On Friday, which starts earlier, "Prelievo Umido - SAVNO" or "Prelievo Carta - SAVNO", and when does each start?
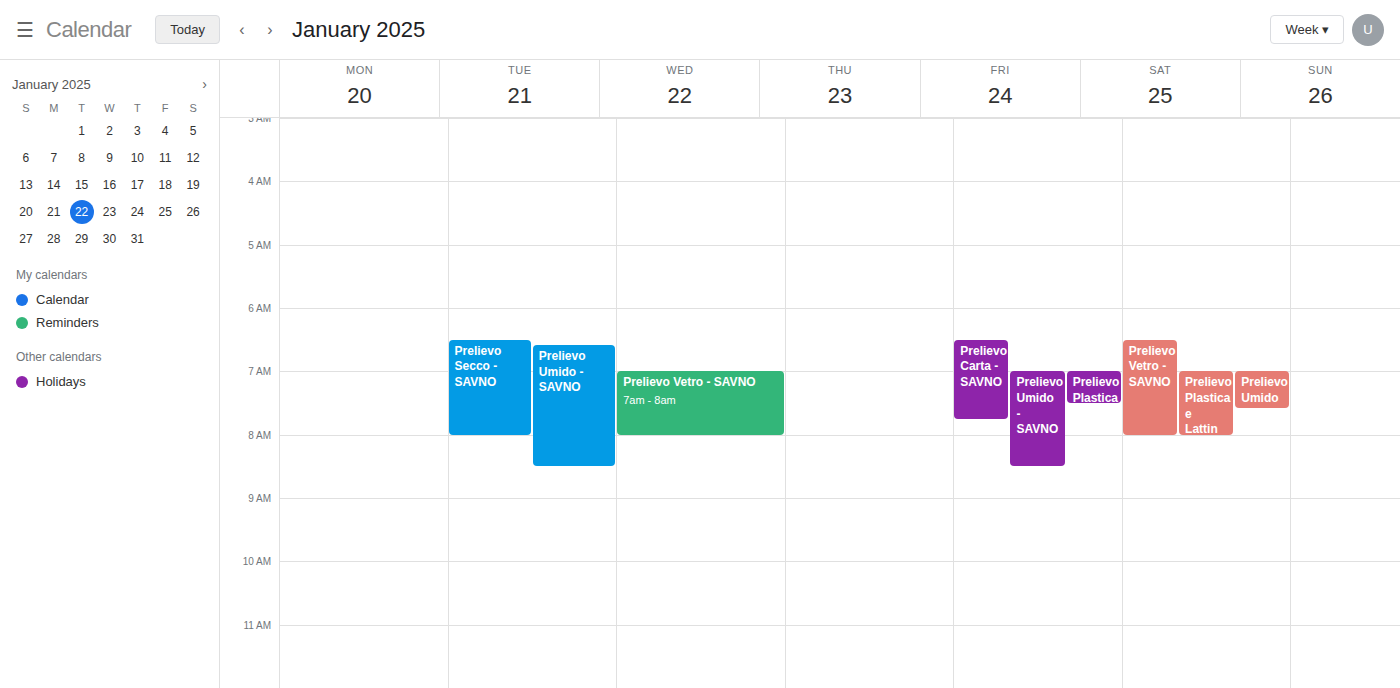
"Prelievo Carta - SAVNO" 06:30; "Prelievo Umido - SAVNO" 07:00.